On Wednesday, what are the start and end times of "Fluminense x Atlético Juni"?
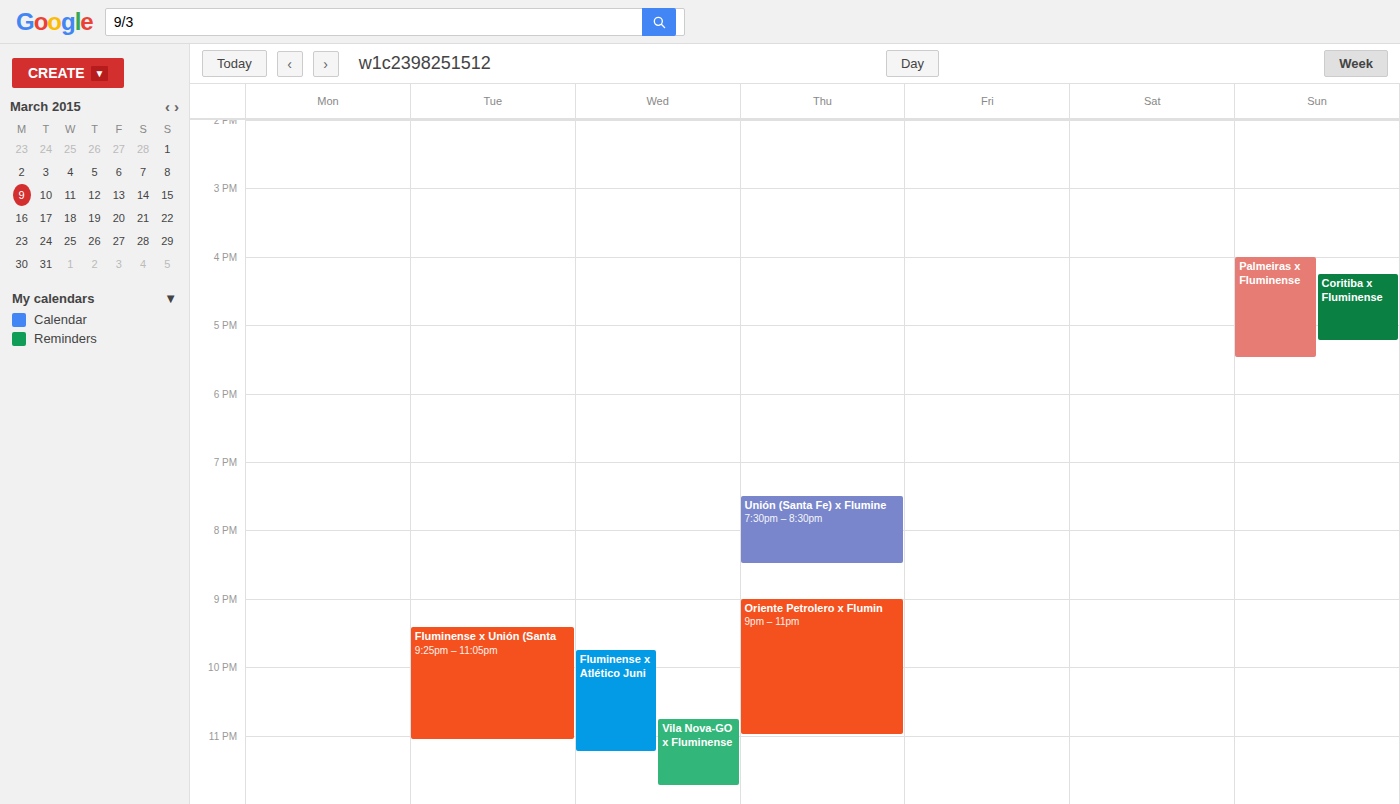
21:45 to 23:15